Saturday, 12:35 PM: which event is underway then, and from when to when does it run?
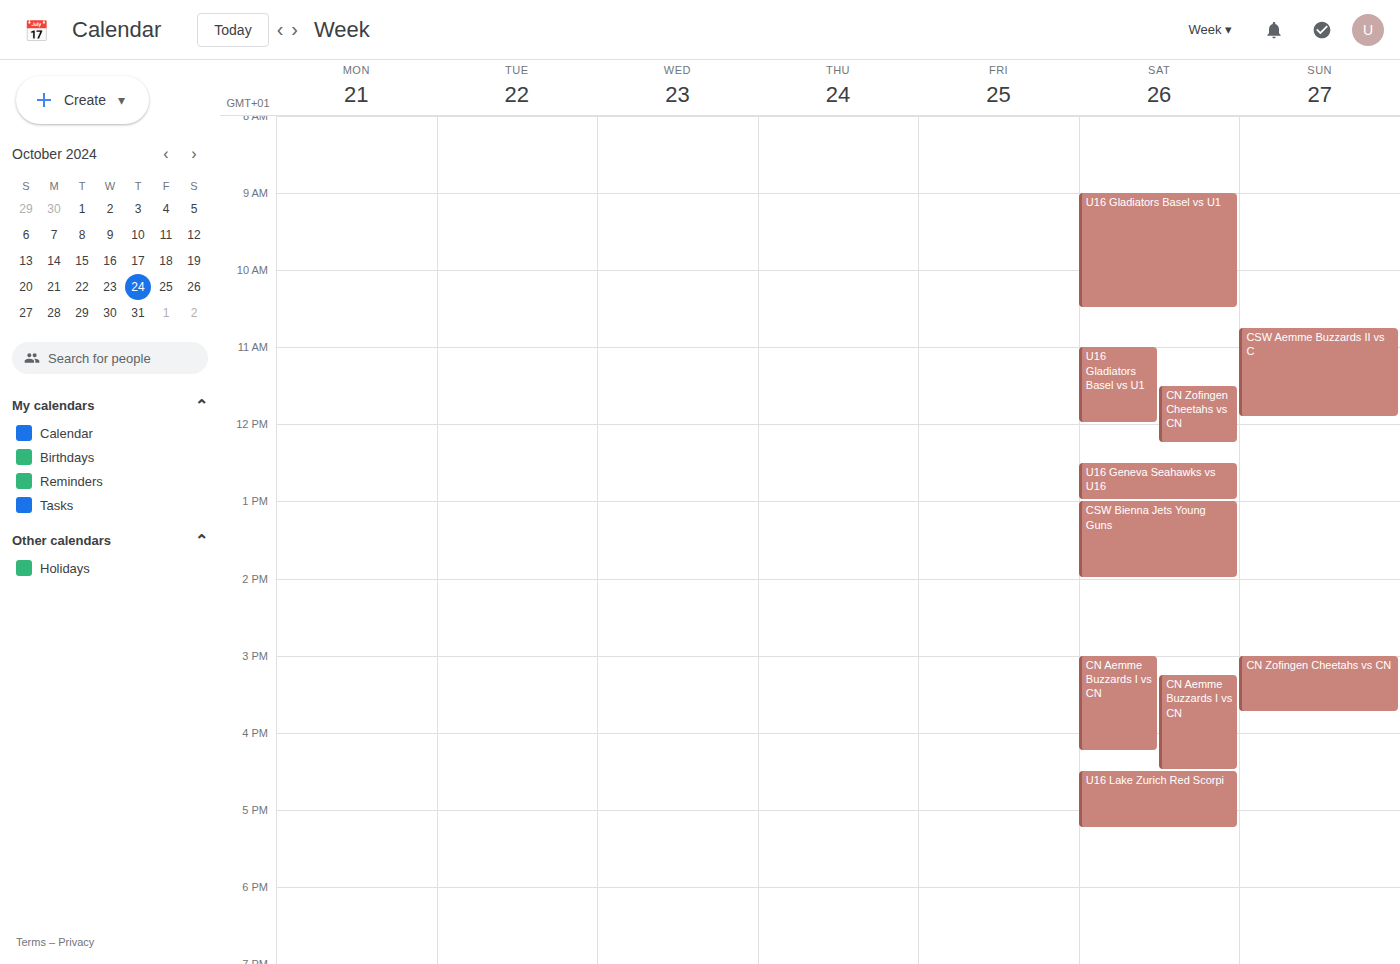
"U16 Geneva Seahawks vs U16", 12:30 PM to 1:00 PM